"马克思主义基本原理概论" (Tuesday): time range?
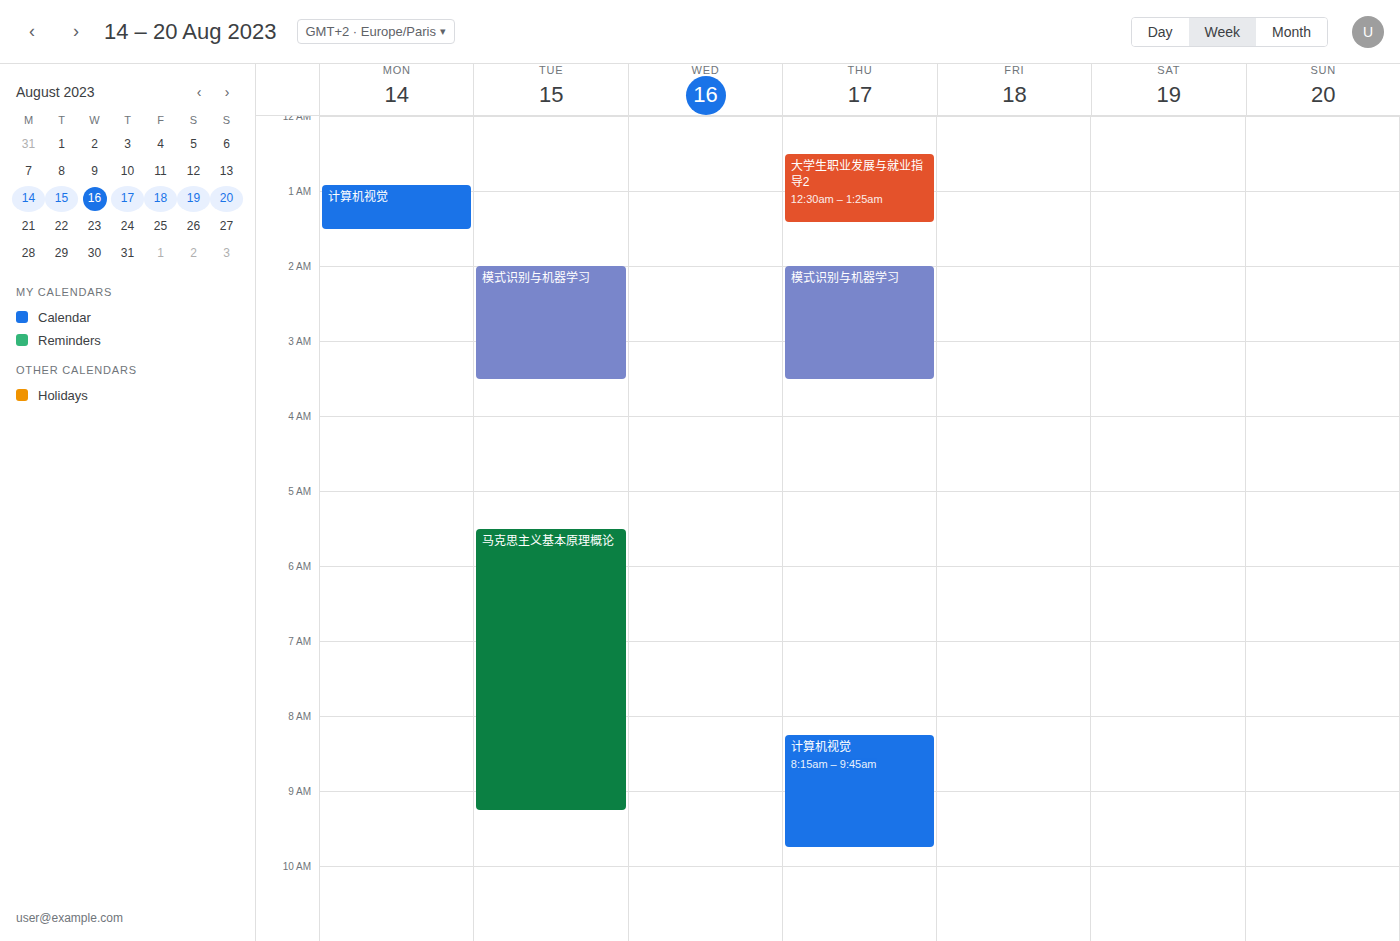
5:30 AM to 9:15 AM